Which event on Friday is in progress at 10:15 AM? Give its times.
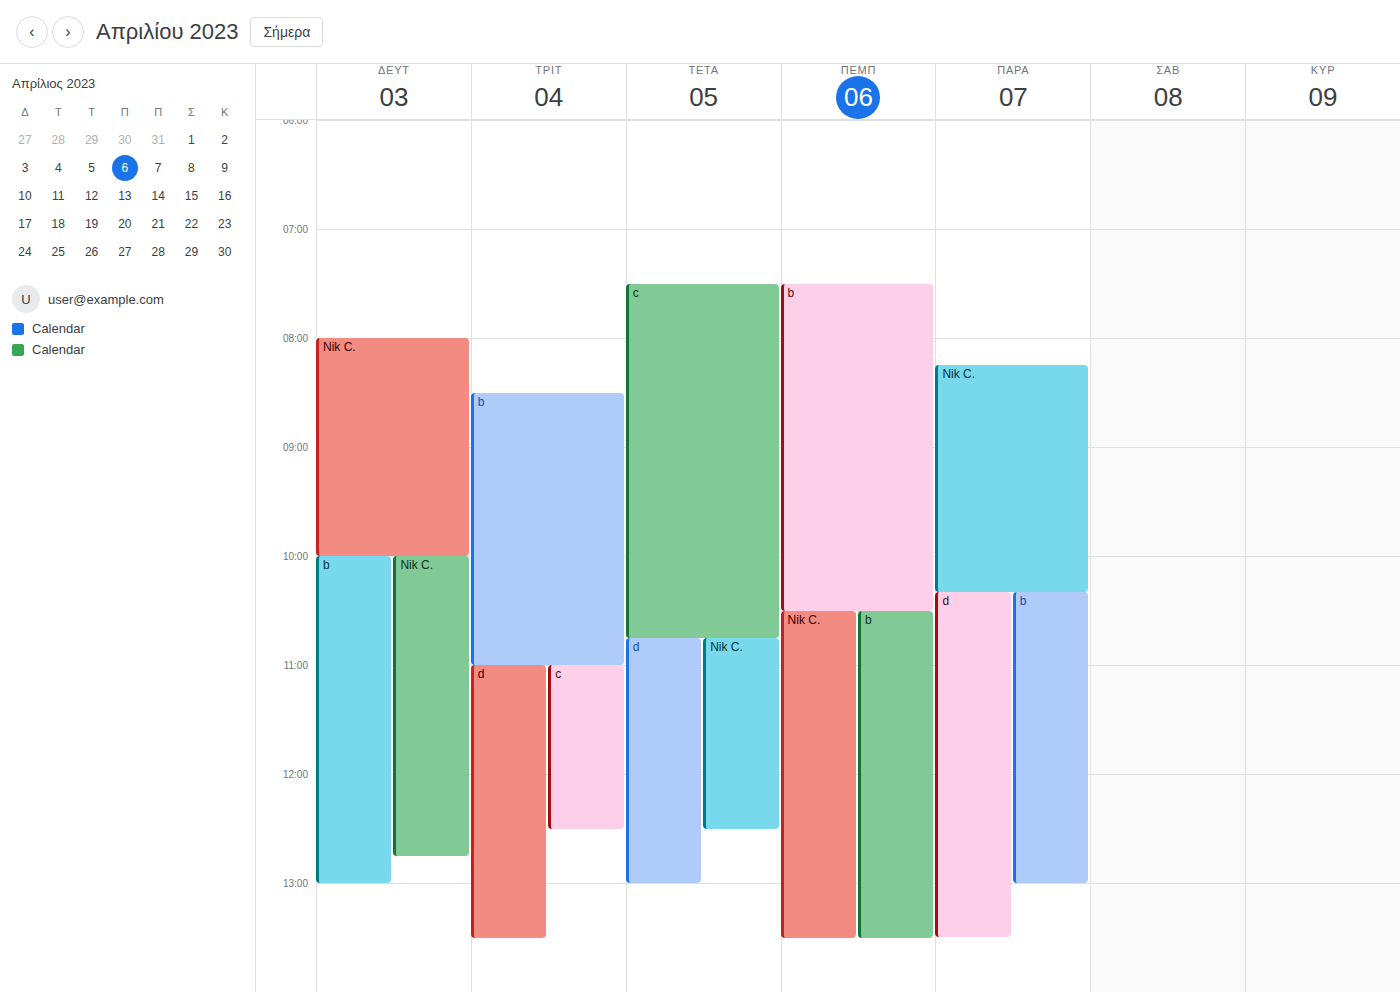
"Nik C.", 8:15 AM to 10:20 AM